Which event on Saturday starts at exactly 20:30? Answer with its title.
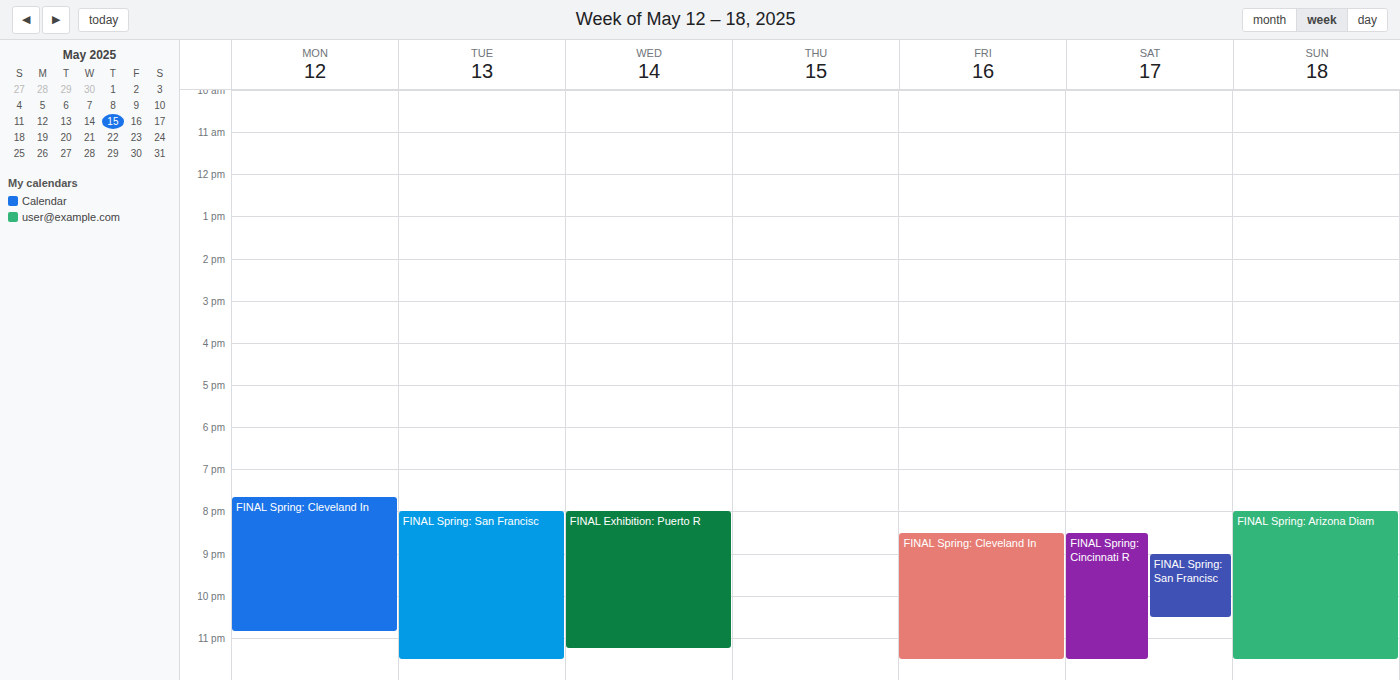
"FINAL Spring: Cincinnati R"